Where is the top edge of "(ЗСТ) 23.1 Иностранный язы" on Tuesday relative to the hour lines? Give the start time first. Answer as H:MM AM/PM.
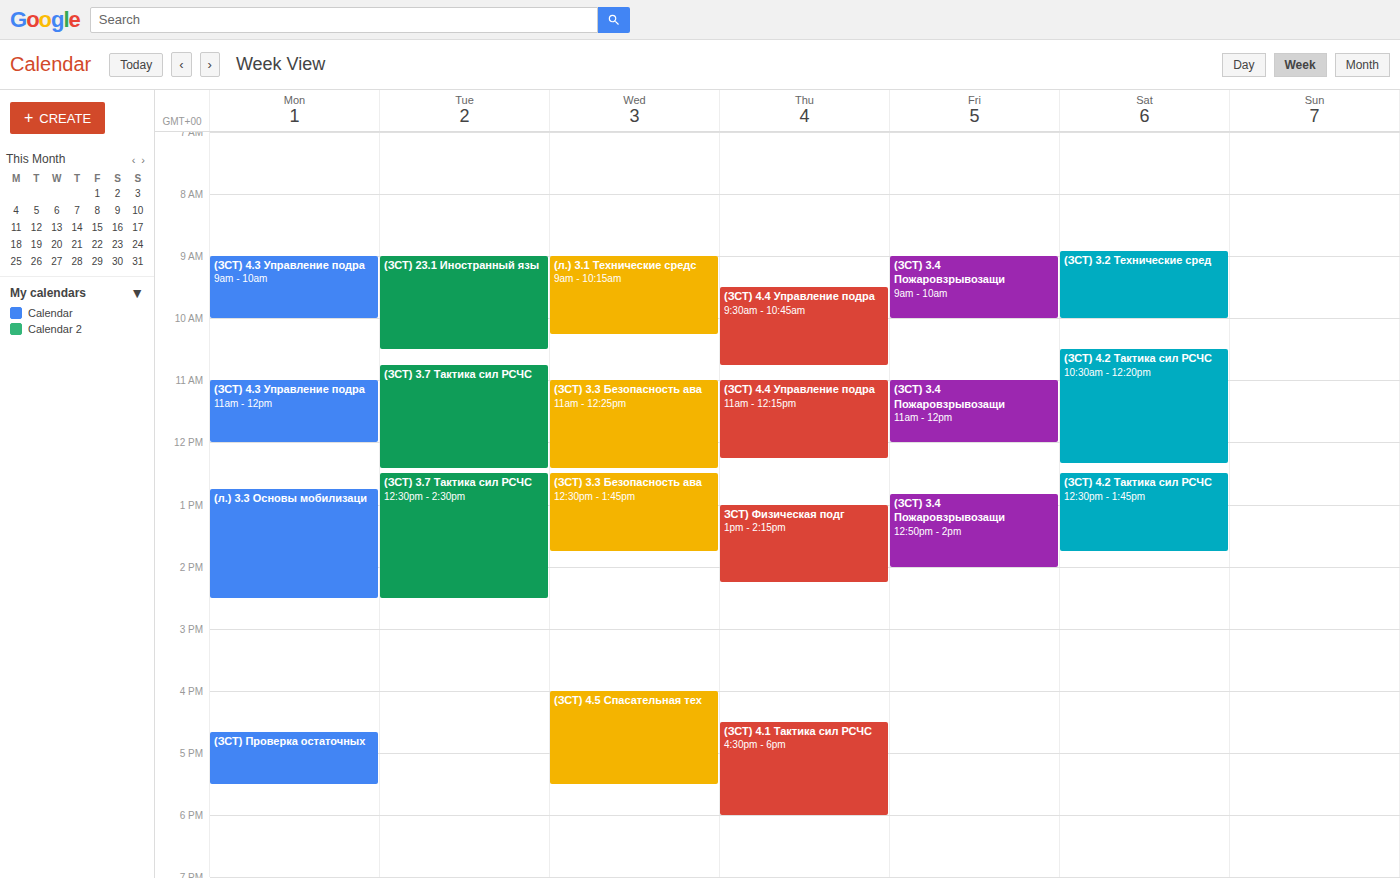
9:00 AM -- exactly on the 9 AM line.